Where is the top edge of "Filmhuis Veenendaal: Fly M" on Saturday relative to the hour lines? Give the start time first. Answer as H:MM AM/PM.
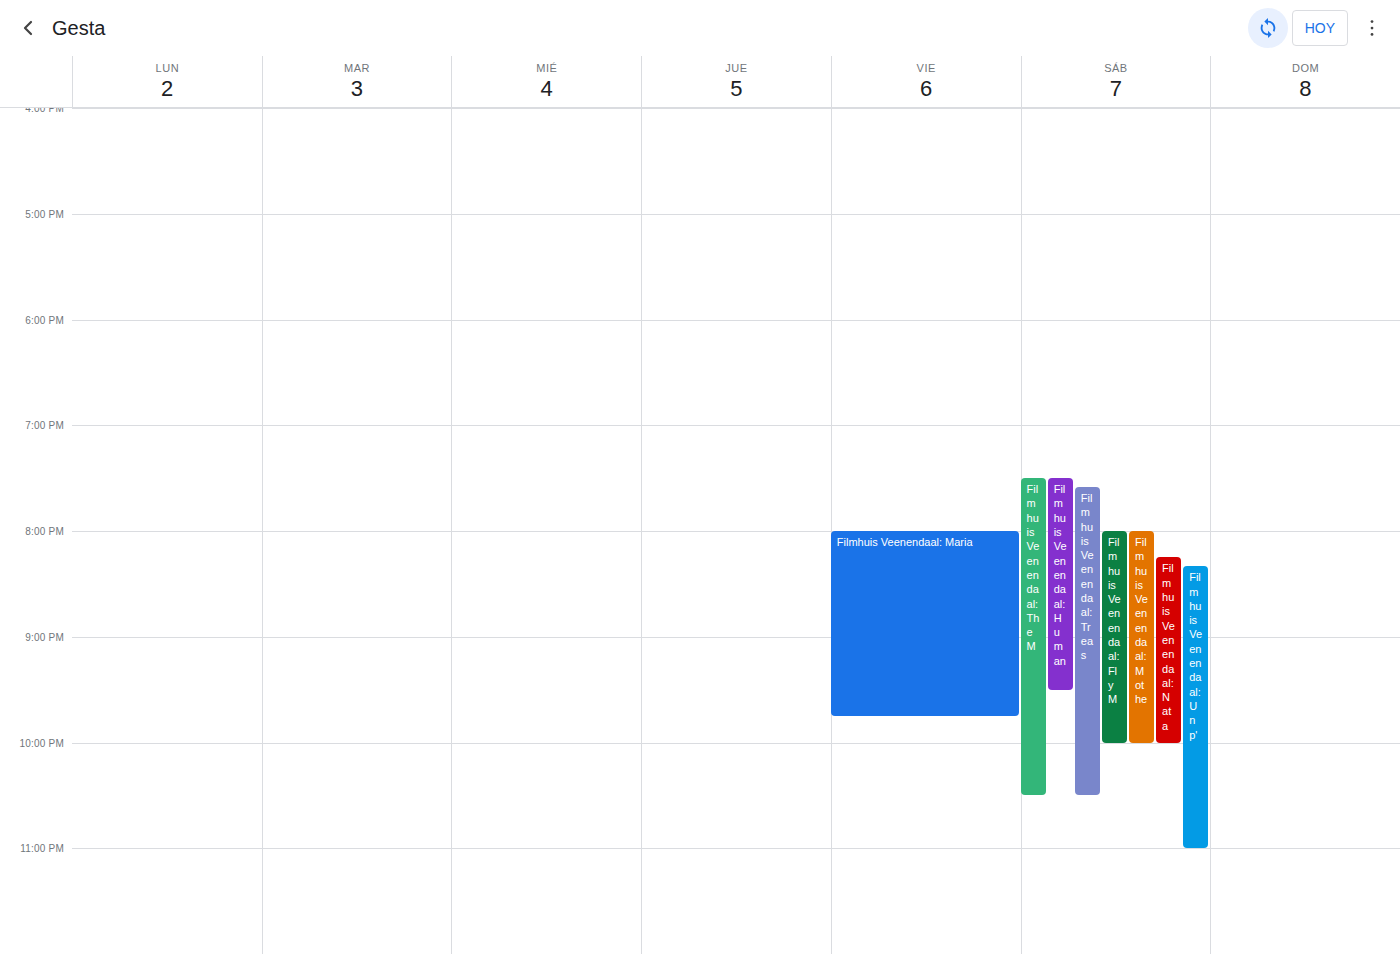
8:00 PM -- exactly on the 8 PM line.